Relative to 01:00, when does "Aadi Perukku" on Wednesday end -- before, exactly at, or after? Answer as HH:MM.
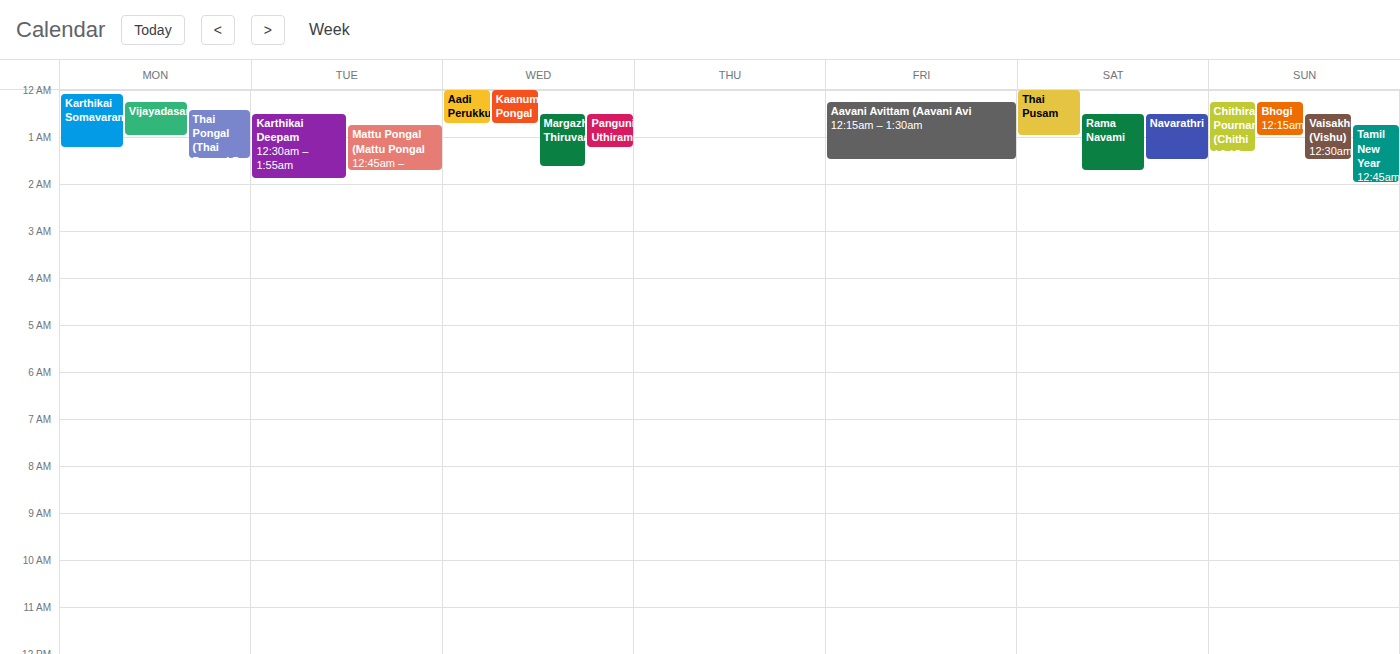
00:45 -- before 01:00, 15 minutes above the 01:00 line.